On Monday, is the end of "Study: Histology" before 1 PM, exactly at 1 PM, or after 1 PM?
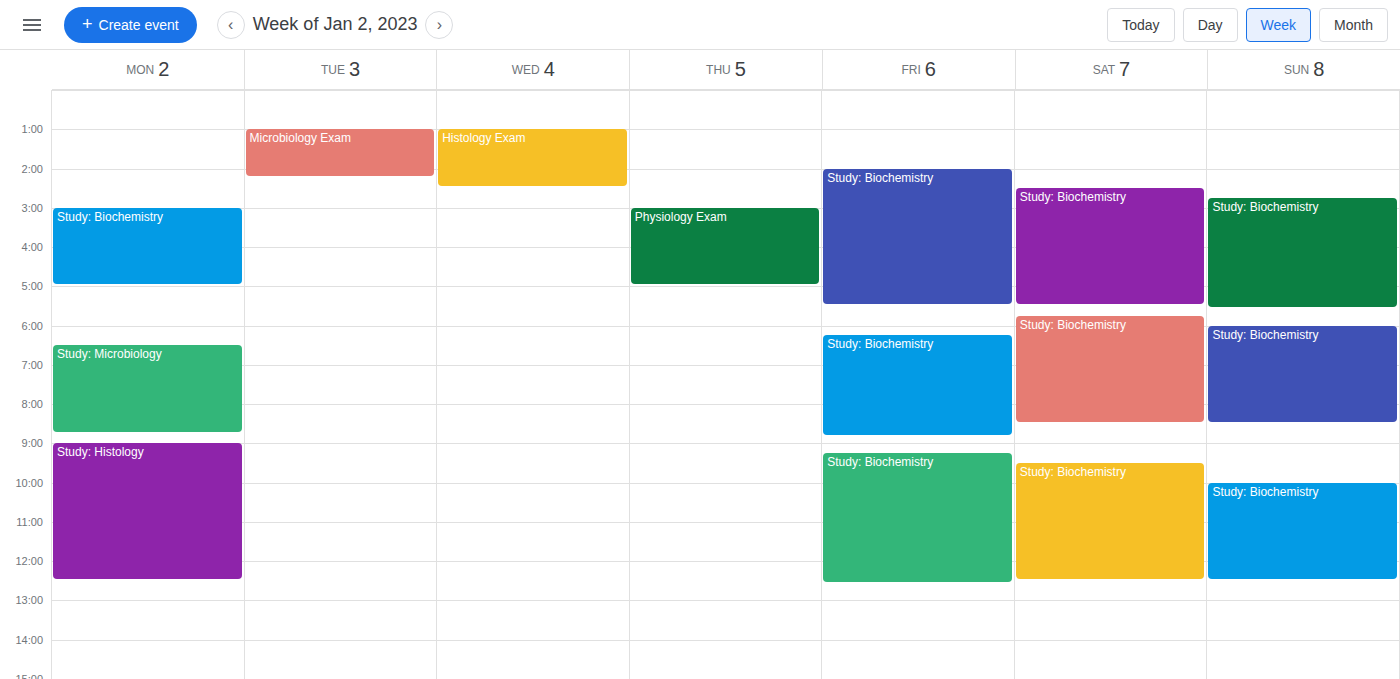
12:30 PM -- before 1 PM, 30 minutes above the 1 PM line.